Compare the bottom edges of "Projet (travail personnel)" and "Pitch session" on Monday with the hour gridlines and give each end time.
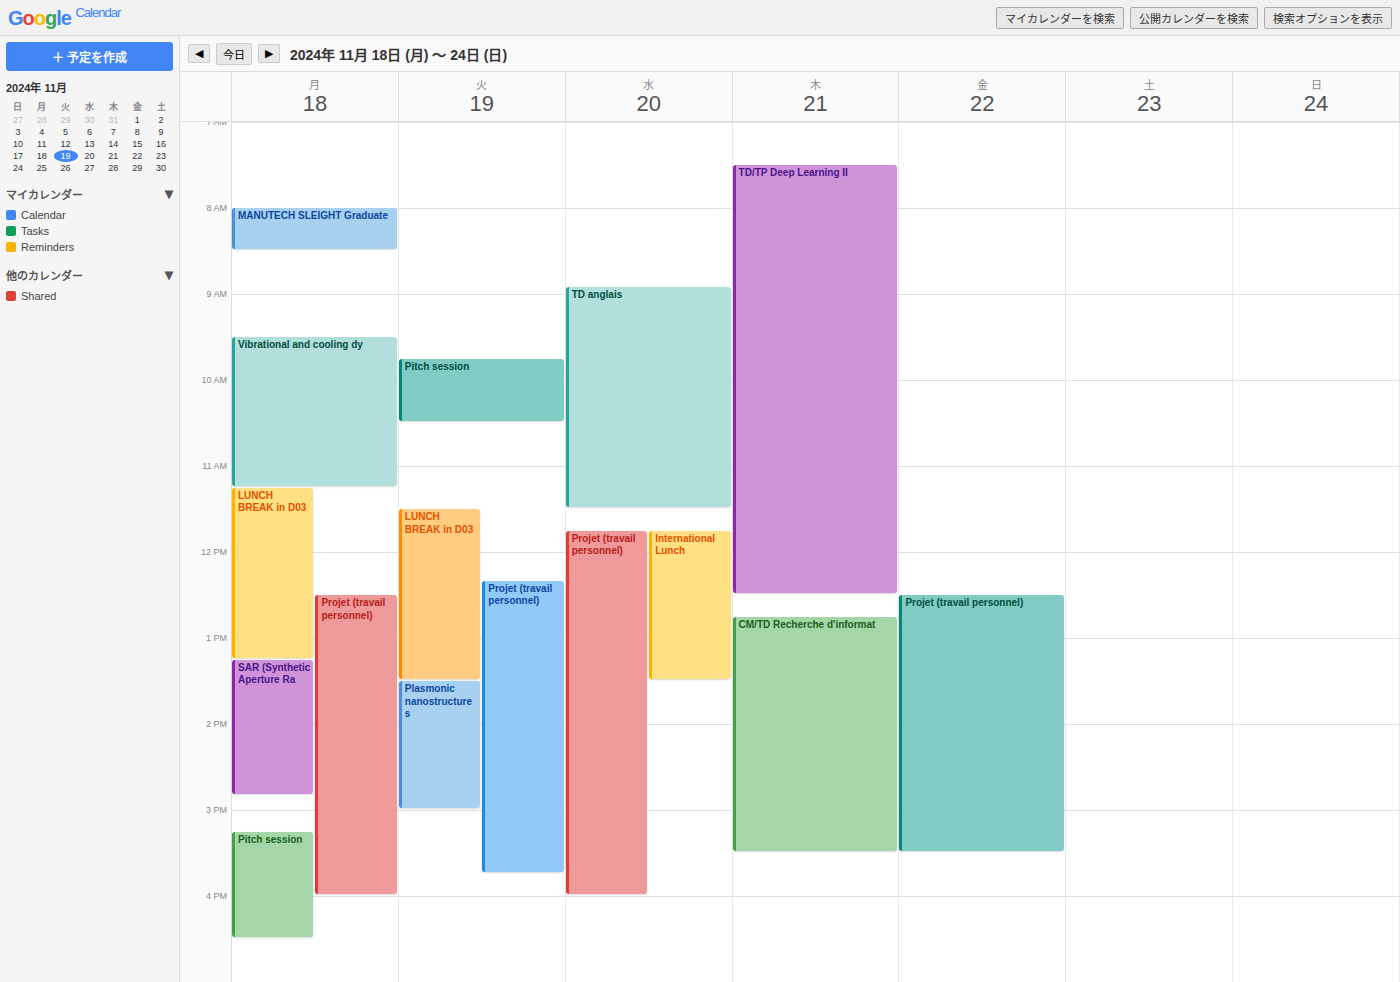
"Projet (travail personnel)": 4:00 PM, exactly on the 4 PM line. "Pitch session": 4:30 PM, halfway between the 4 PM and 5 PM lines.